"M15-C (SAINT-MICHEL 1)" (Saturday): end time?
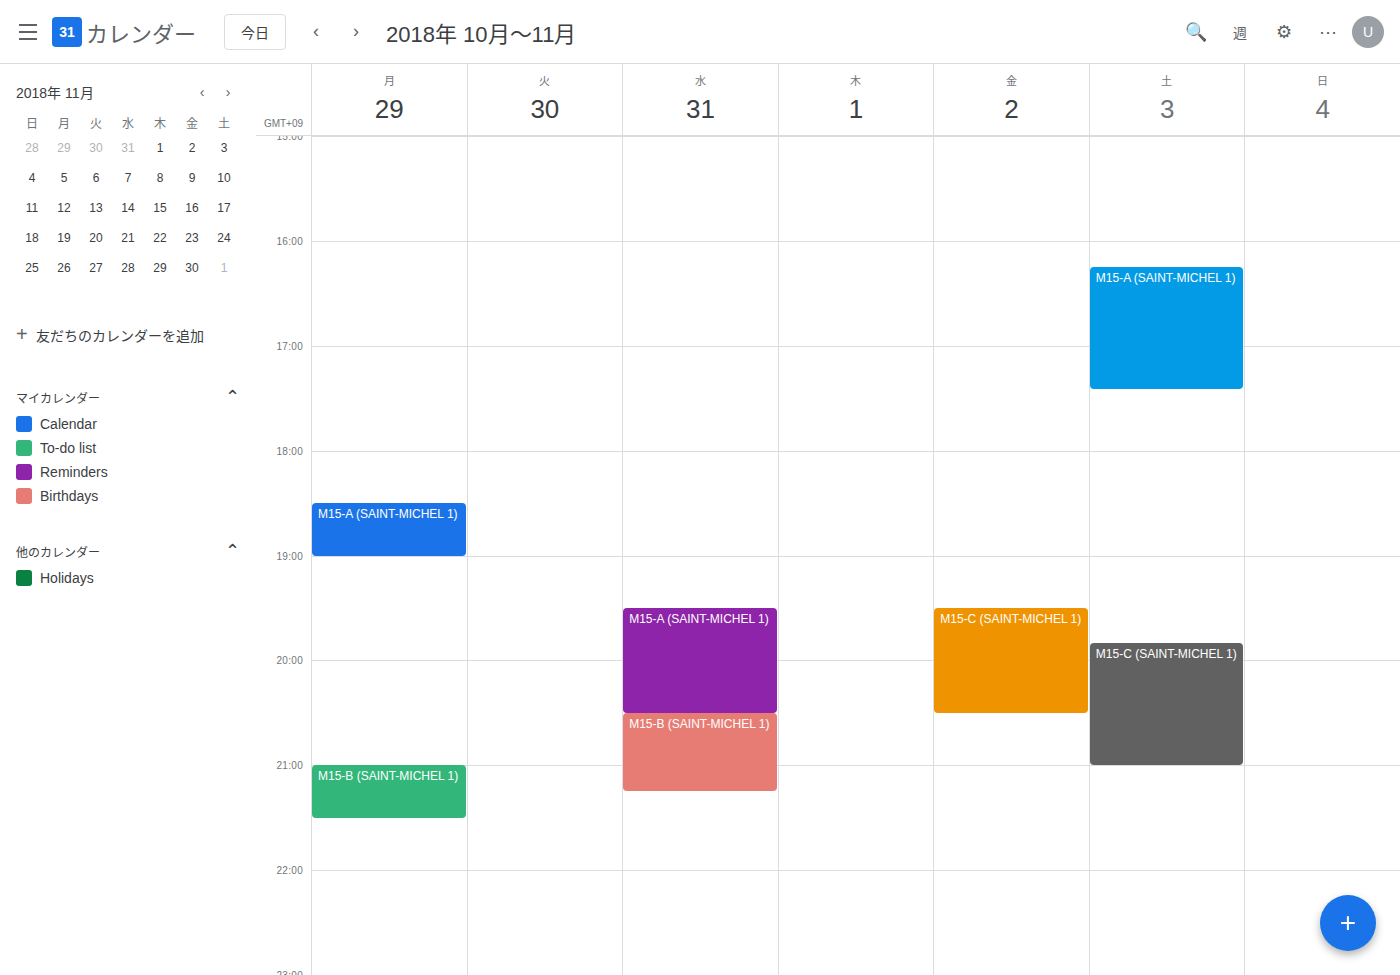
21:00